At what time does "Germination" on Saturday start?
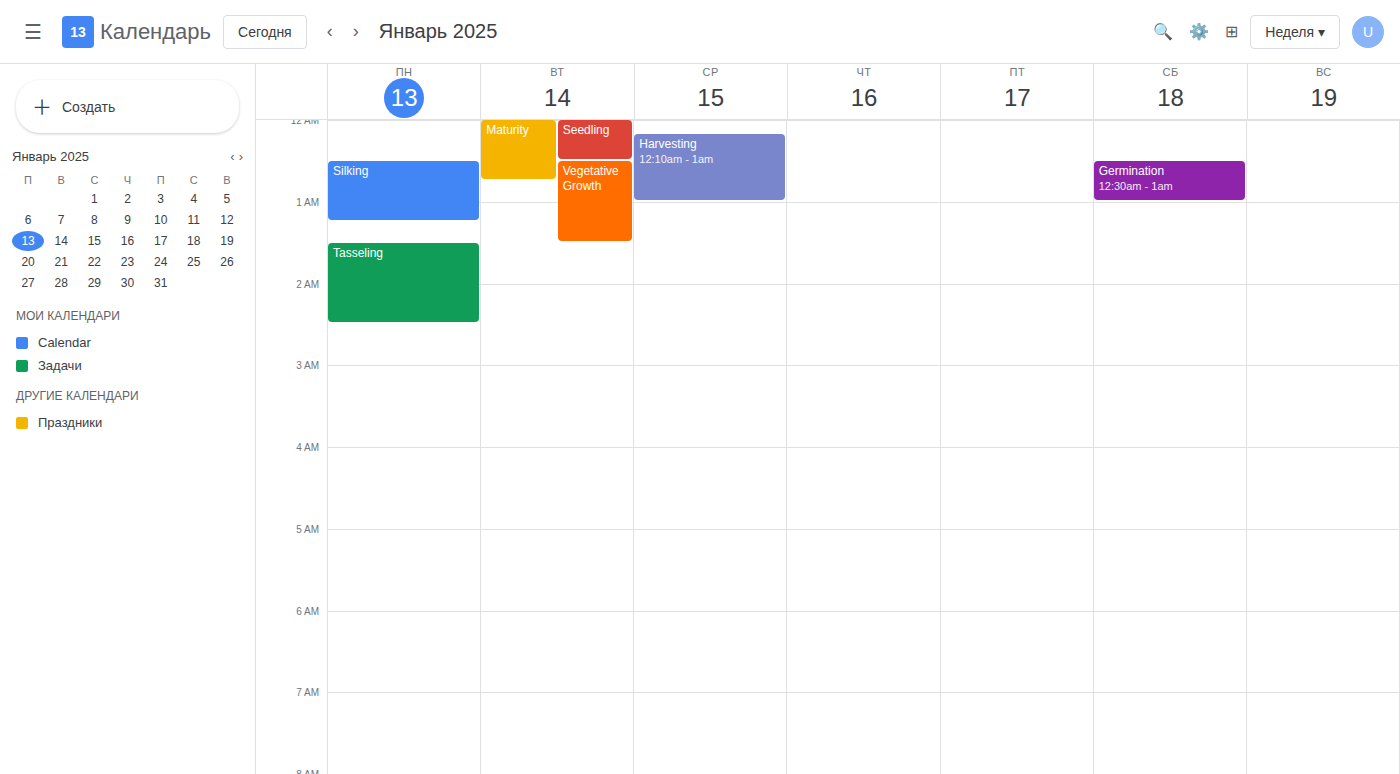
12:30 AM